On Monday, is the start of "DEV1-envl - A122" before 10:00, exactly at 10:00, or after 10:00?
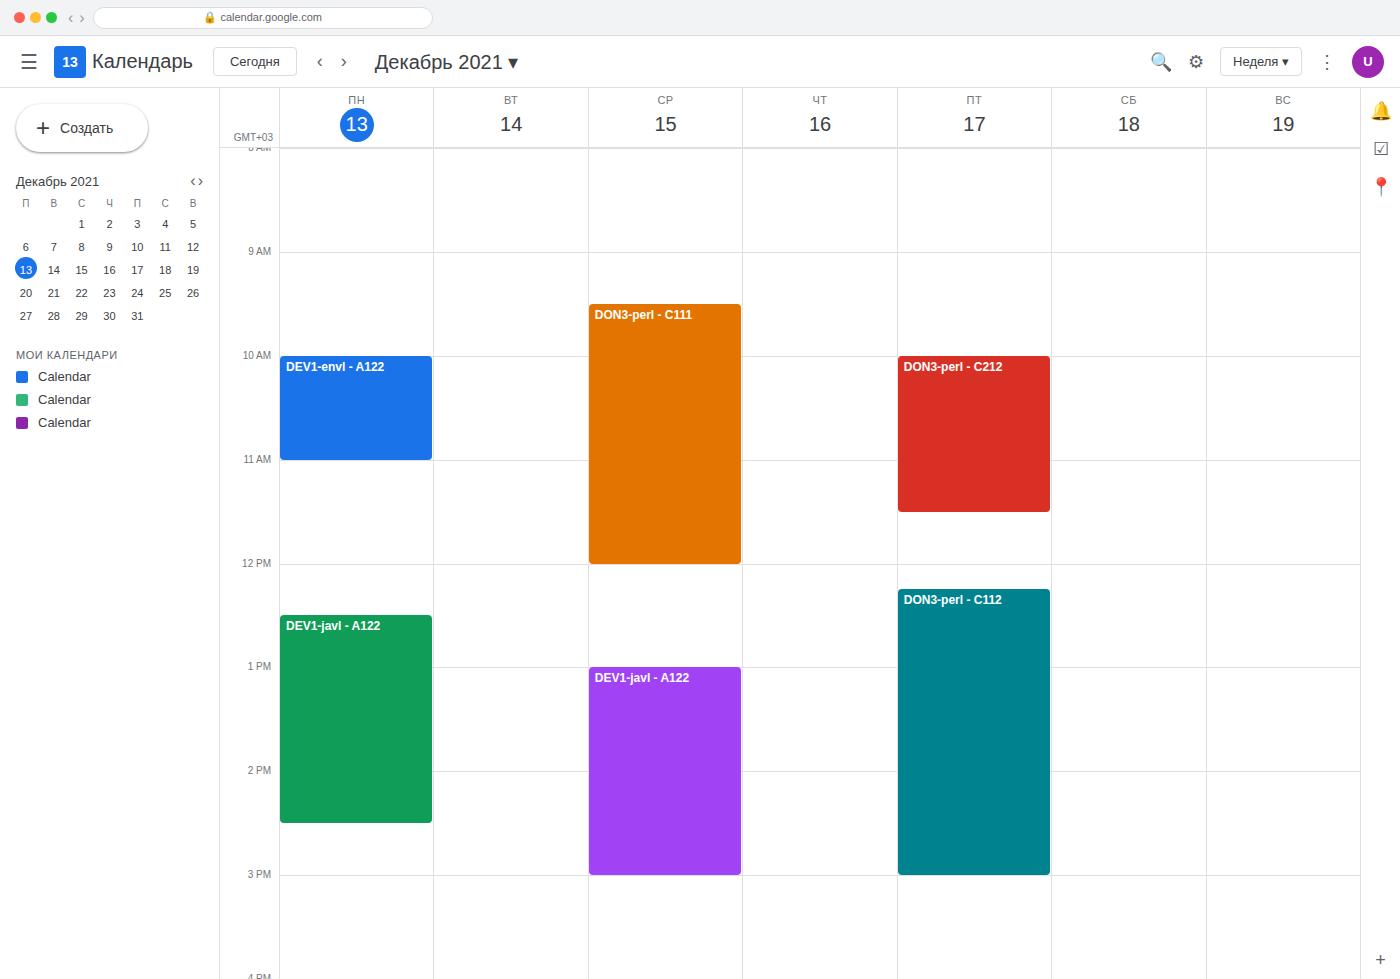
10:00 -- exactly at 10:00, on the 10:00 line.